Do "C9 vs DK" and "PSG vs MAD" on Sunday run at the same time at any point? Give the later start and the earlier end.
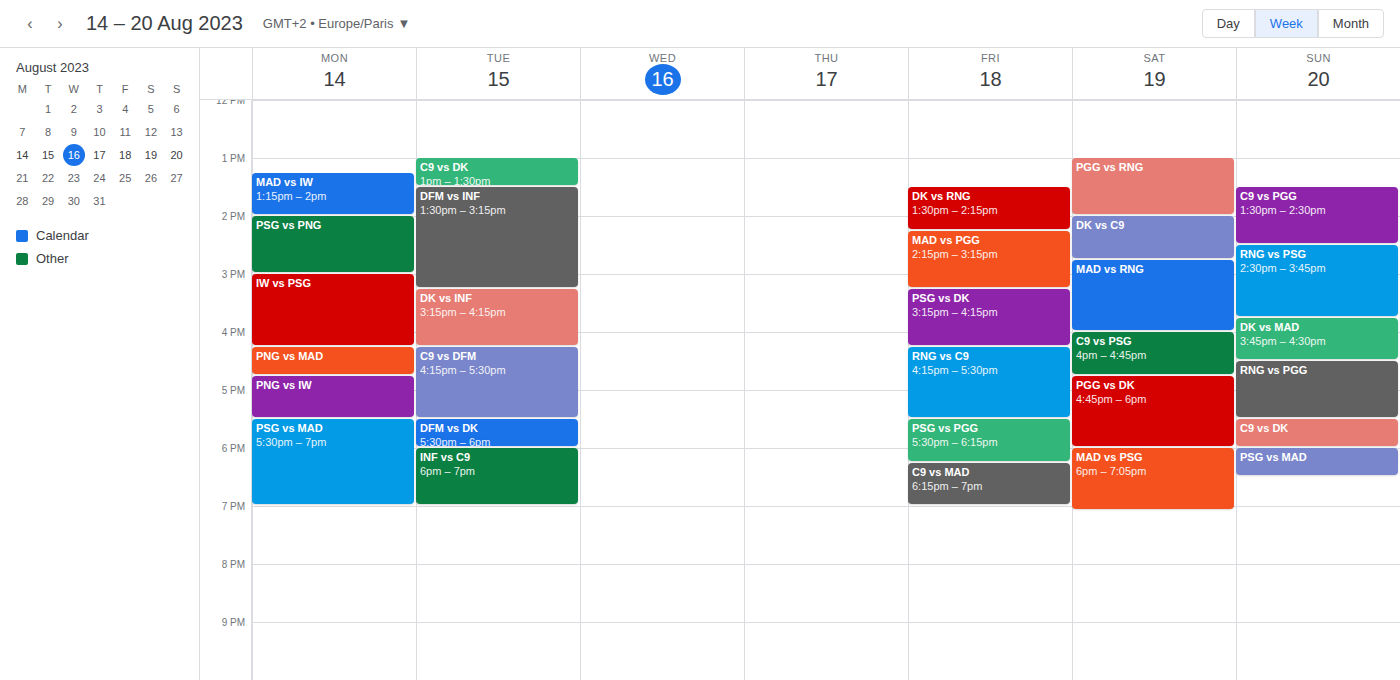
"C9 vs DK" ends at 6:00 PM, exactly when "PSG vs MAD" starts -- they touch but do not overlap.